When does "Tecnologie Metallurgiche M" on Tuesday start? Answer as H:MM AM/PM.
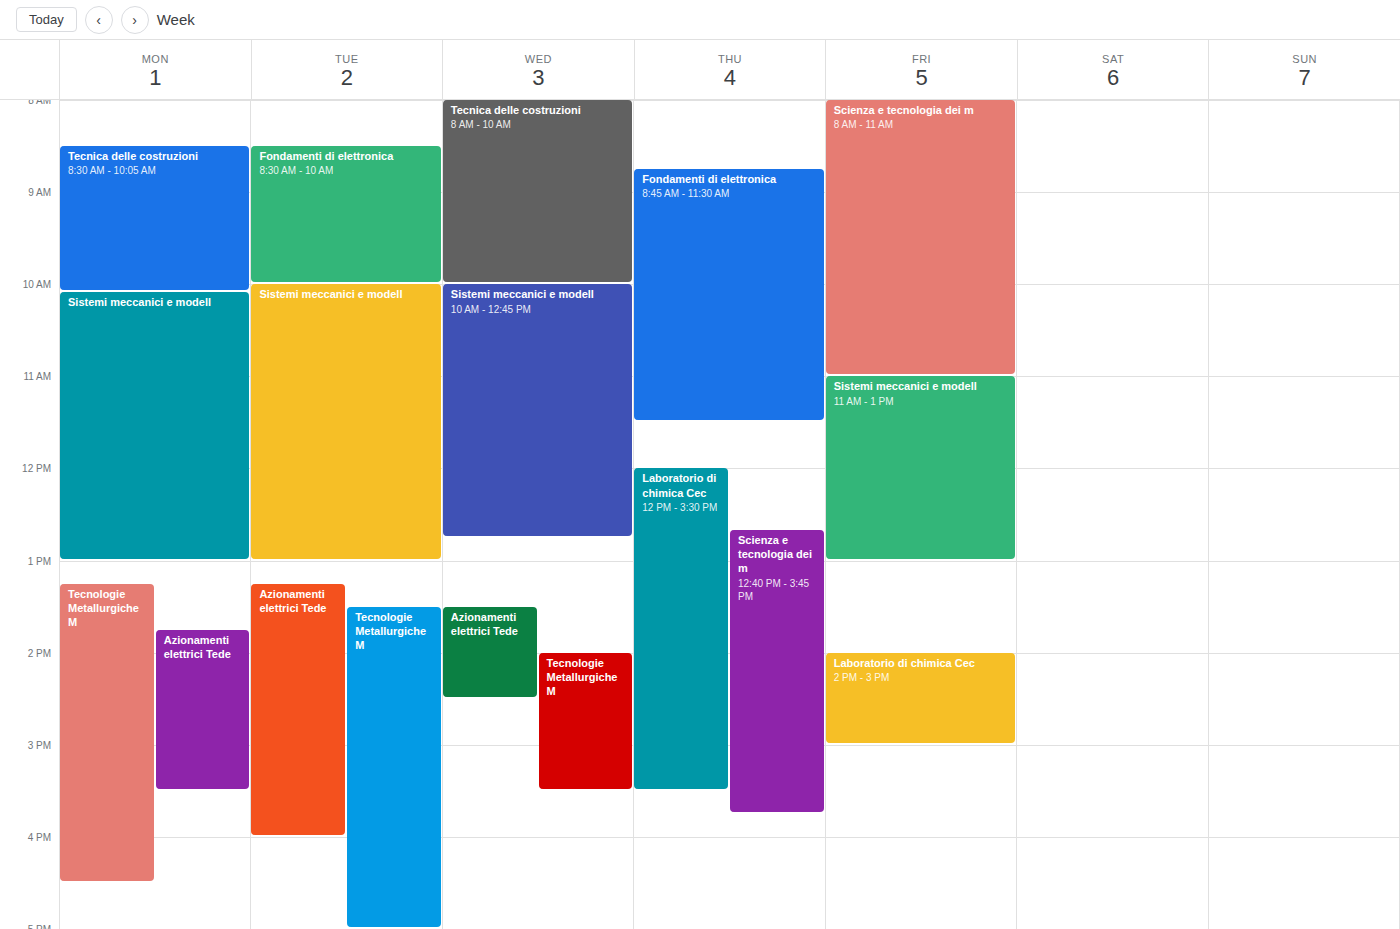
1:30 PM